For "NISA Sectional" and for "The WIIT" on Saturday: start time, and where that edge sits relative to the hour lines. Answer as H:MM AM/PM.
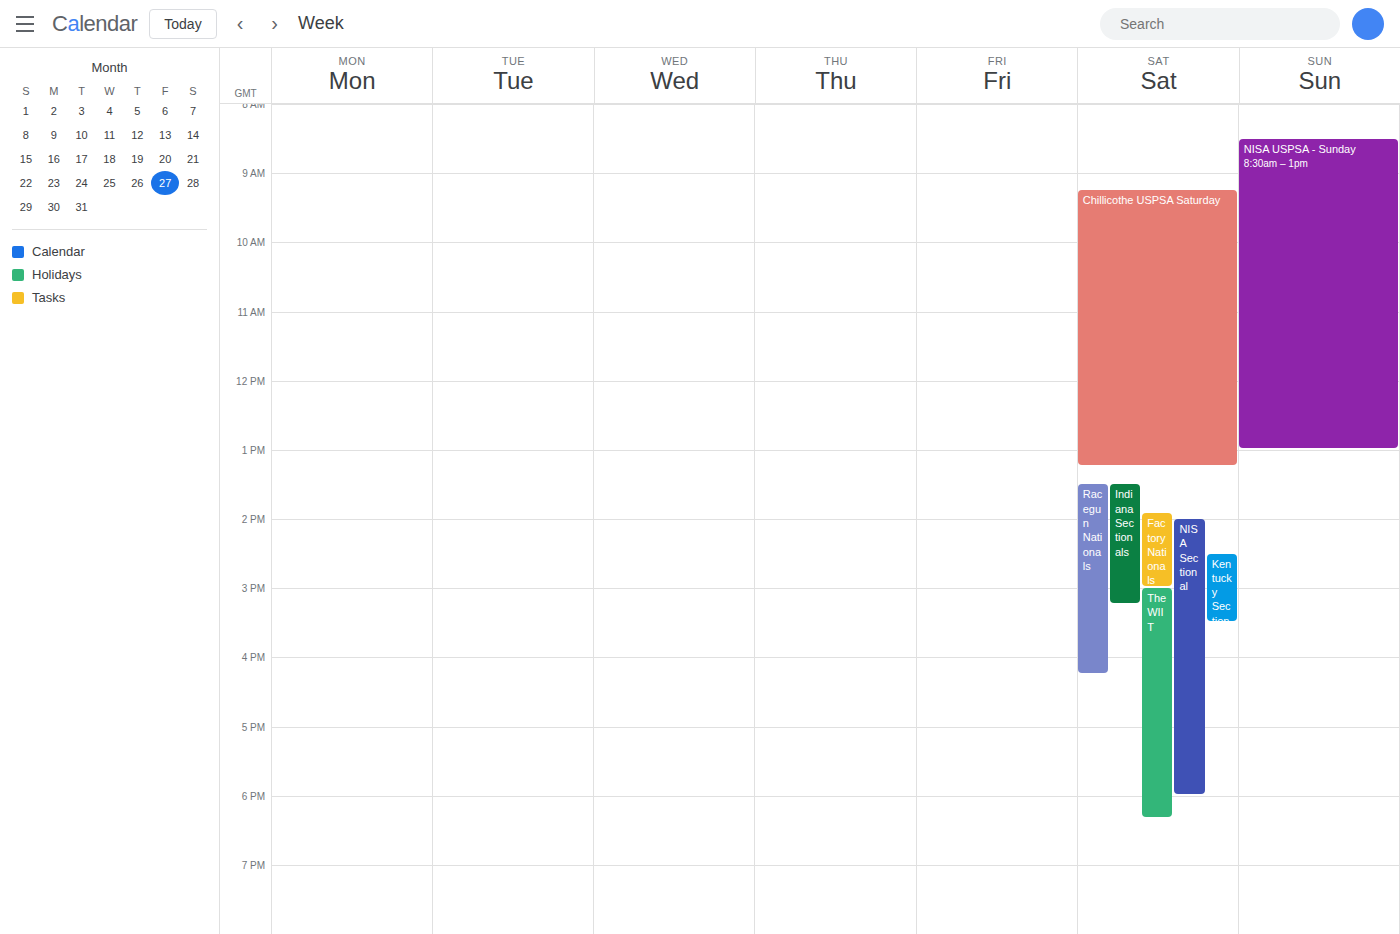
"NISA Sectional": 2:00 PM, exactly on the 2 PM line. "The WIIT": 3:00 PM, exactly on the 3 PM line.